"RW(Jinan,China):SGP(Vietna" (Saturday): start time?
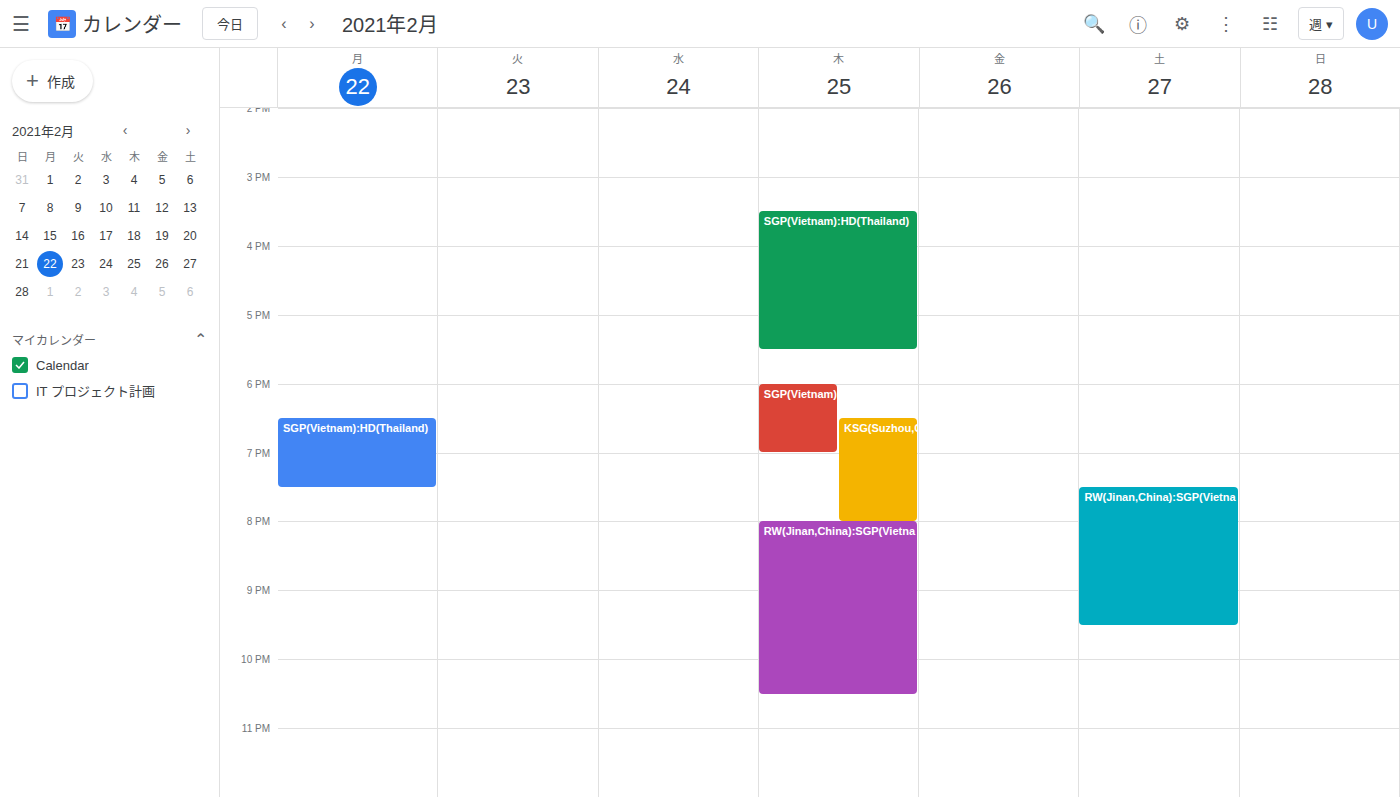
19:30